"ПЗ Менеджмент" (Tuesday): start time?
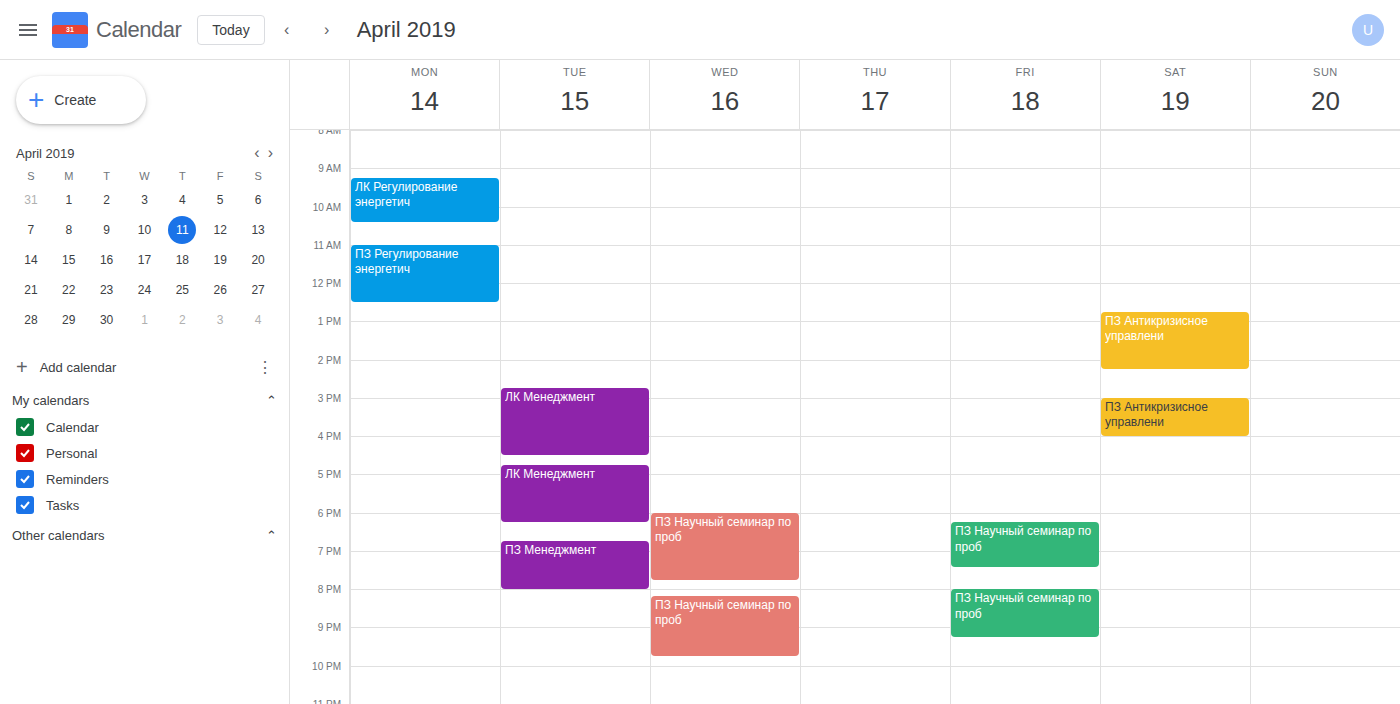
6:45 PM